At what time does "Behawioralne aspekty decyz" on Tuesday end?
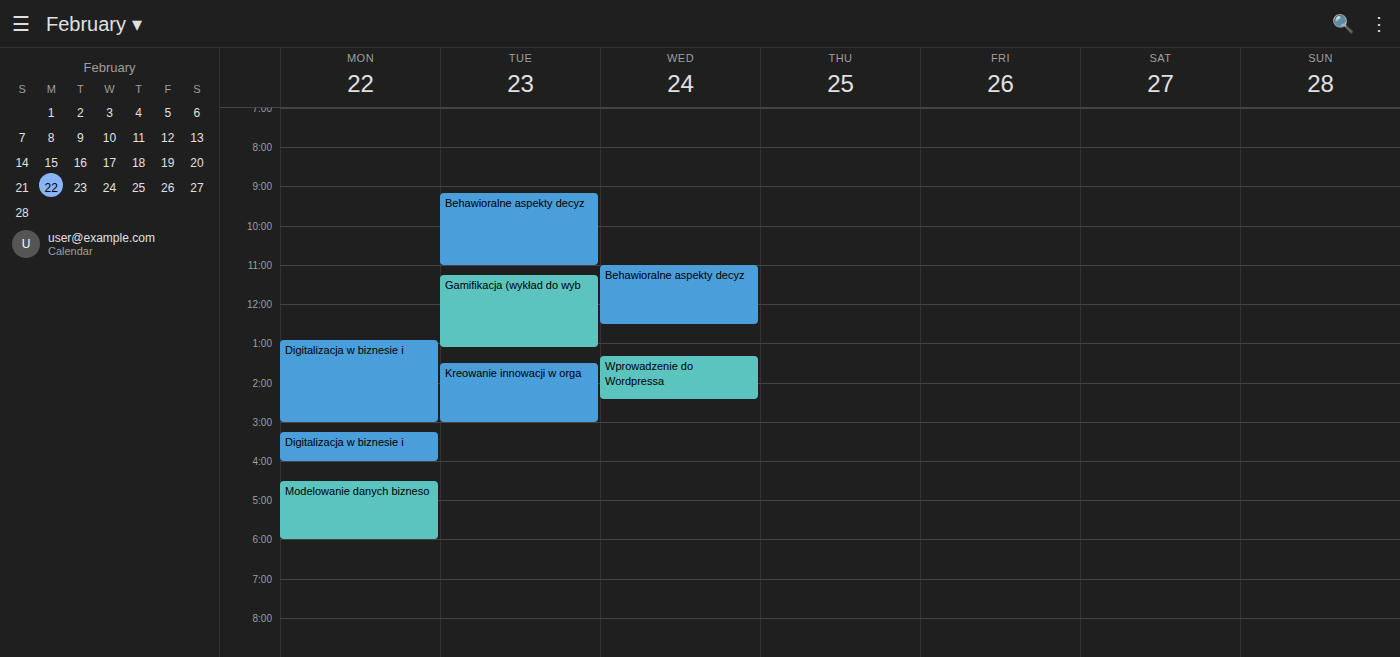
11:00 AM